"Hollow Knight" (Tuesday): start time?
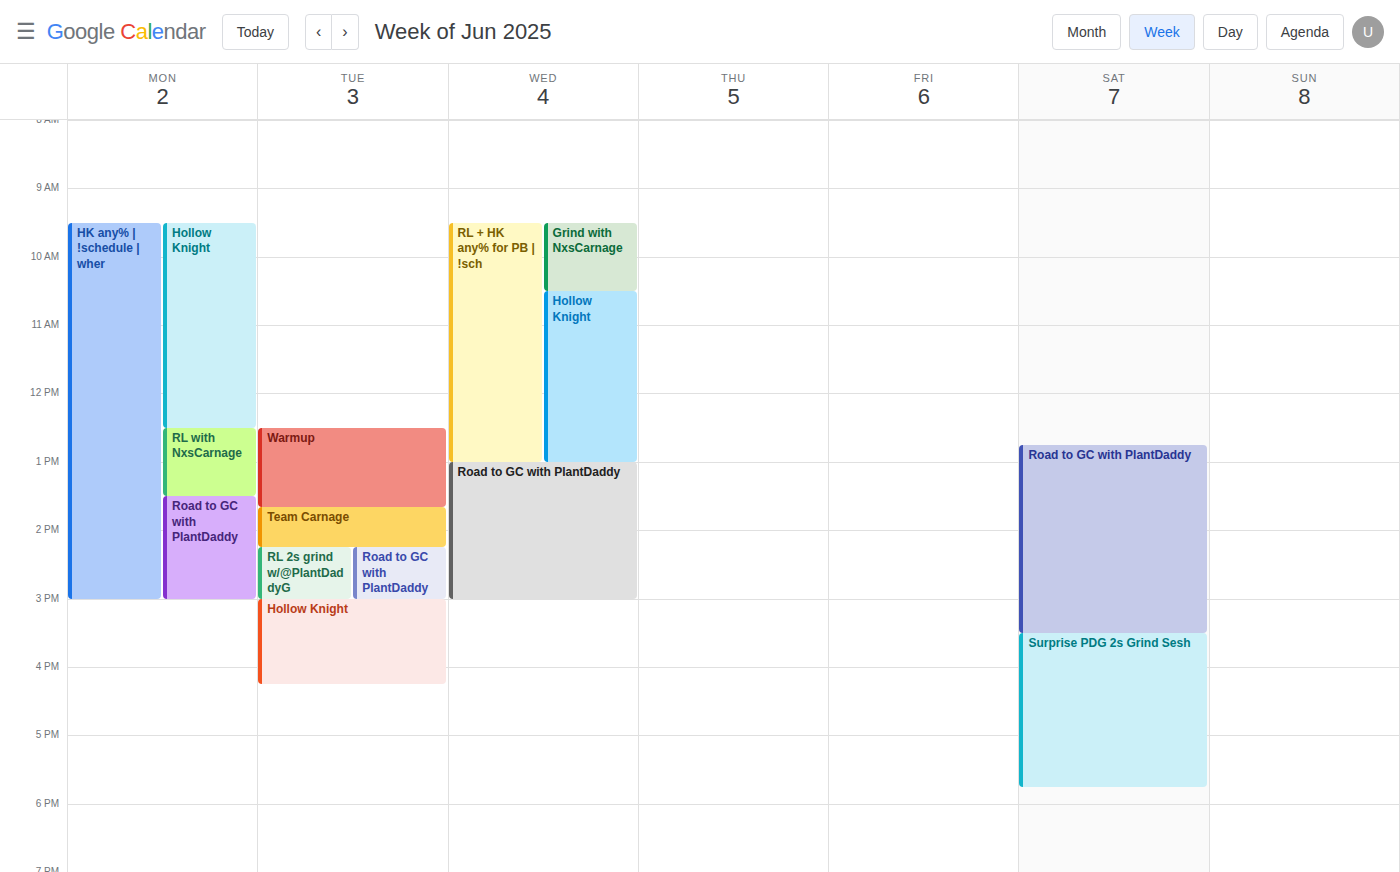
3:00 PM